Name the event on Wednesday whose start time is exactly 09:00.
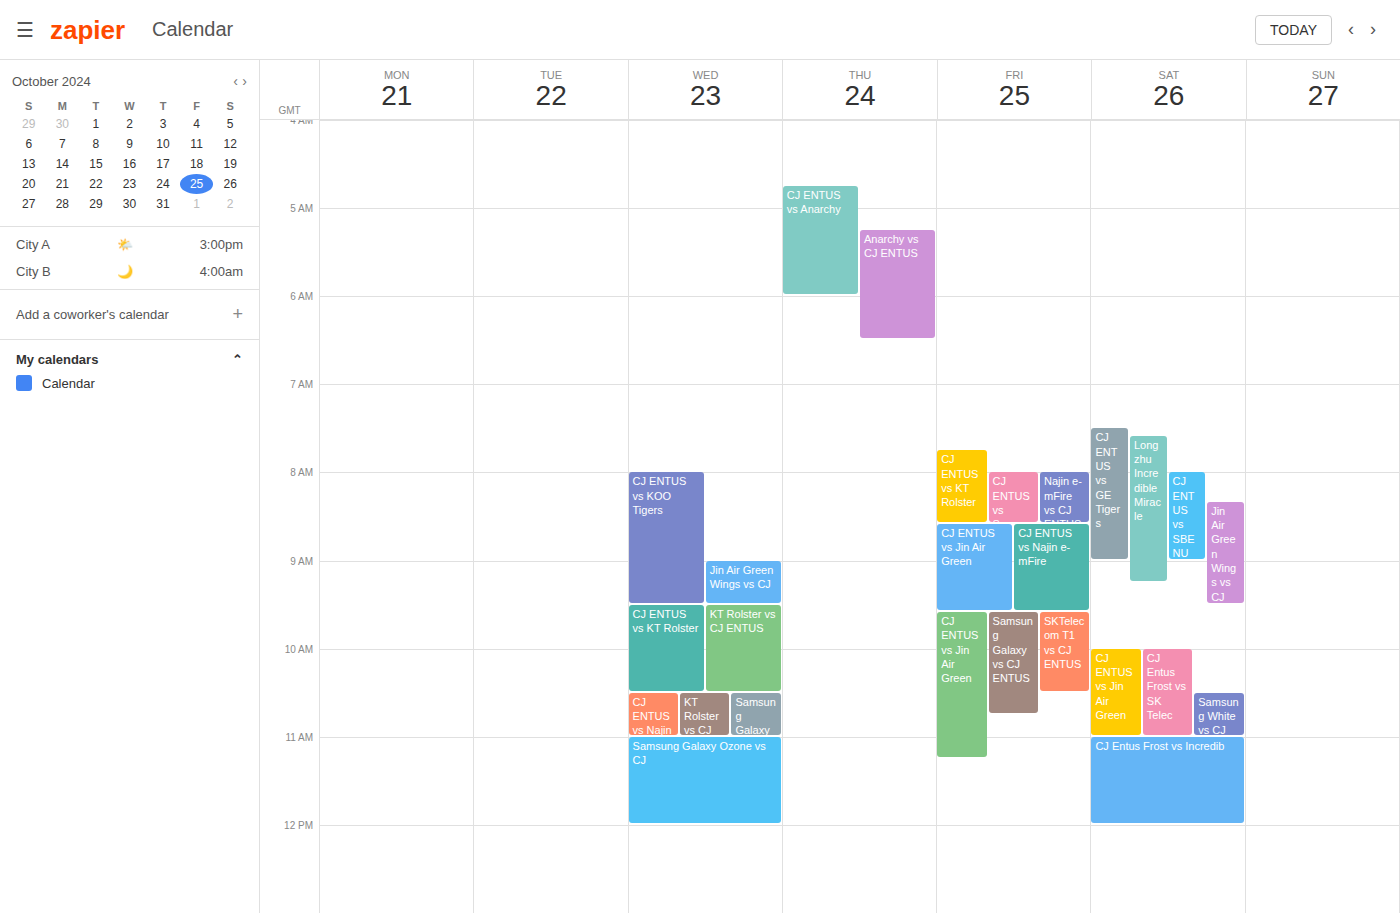
"Jin Air Green Wings vs CJ"